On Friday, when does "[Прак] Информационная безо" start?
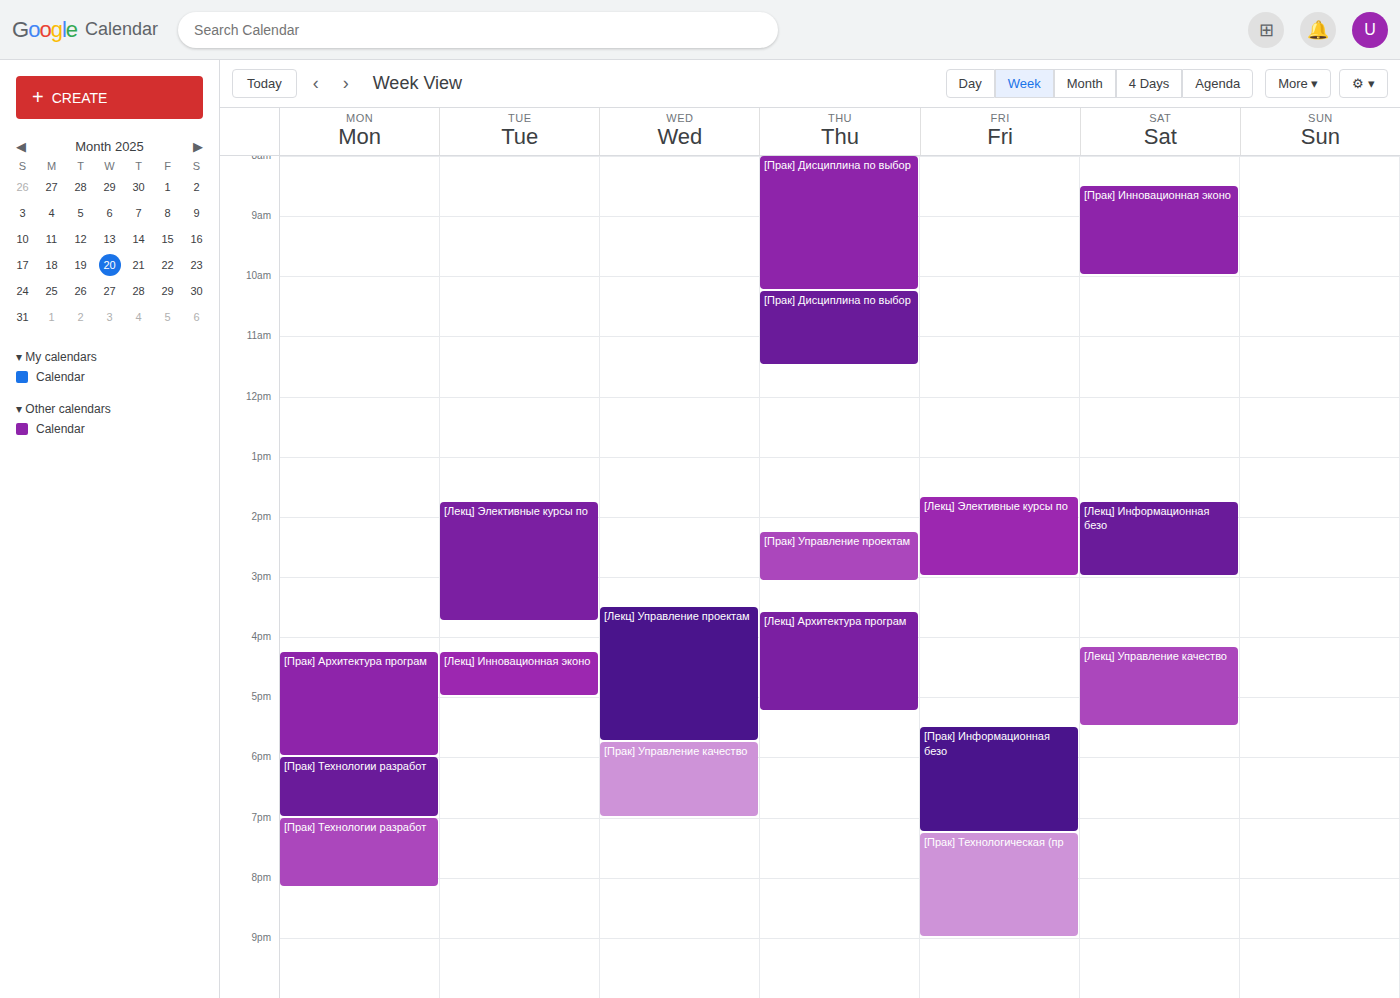
5:30 PM